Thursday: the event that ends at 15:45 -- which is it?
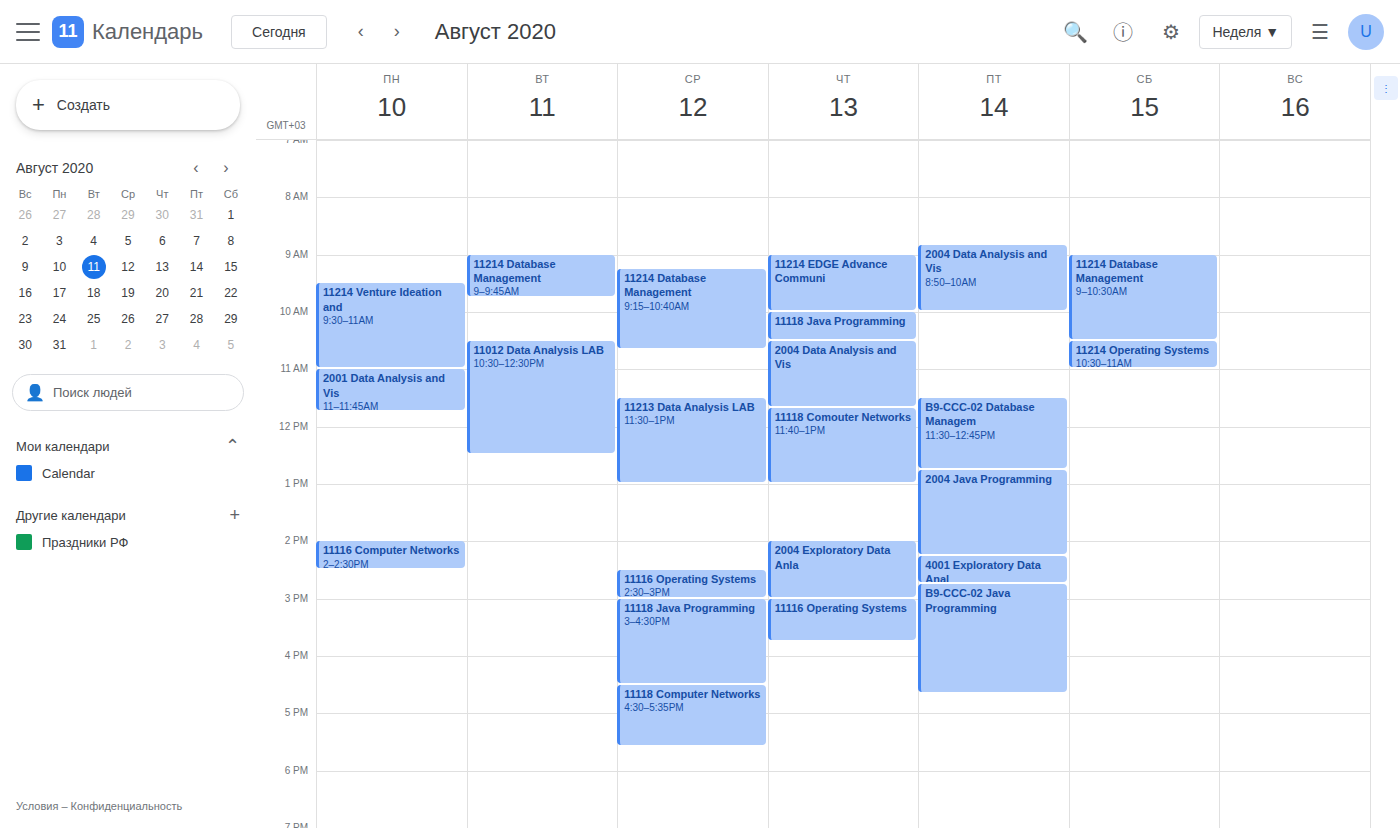
"11116 Operating Systems"